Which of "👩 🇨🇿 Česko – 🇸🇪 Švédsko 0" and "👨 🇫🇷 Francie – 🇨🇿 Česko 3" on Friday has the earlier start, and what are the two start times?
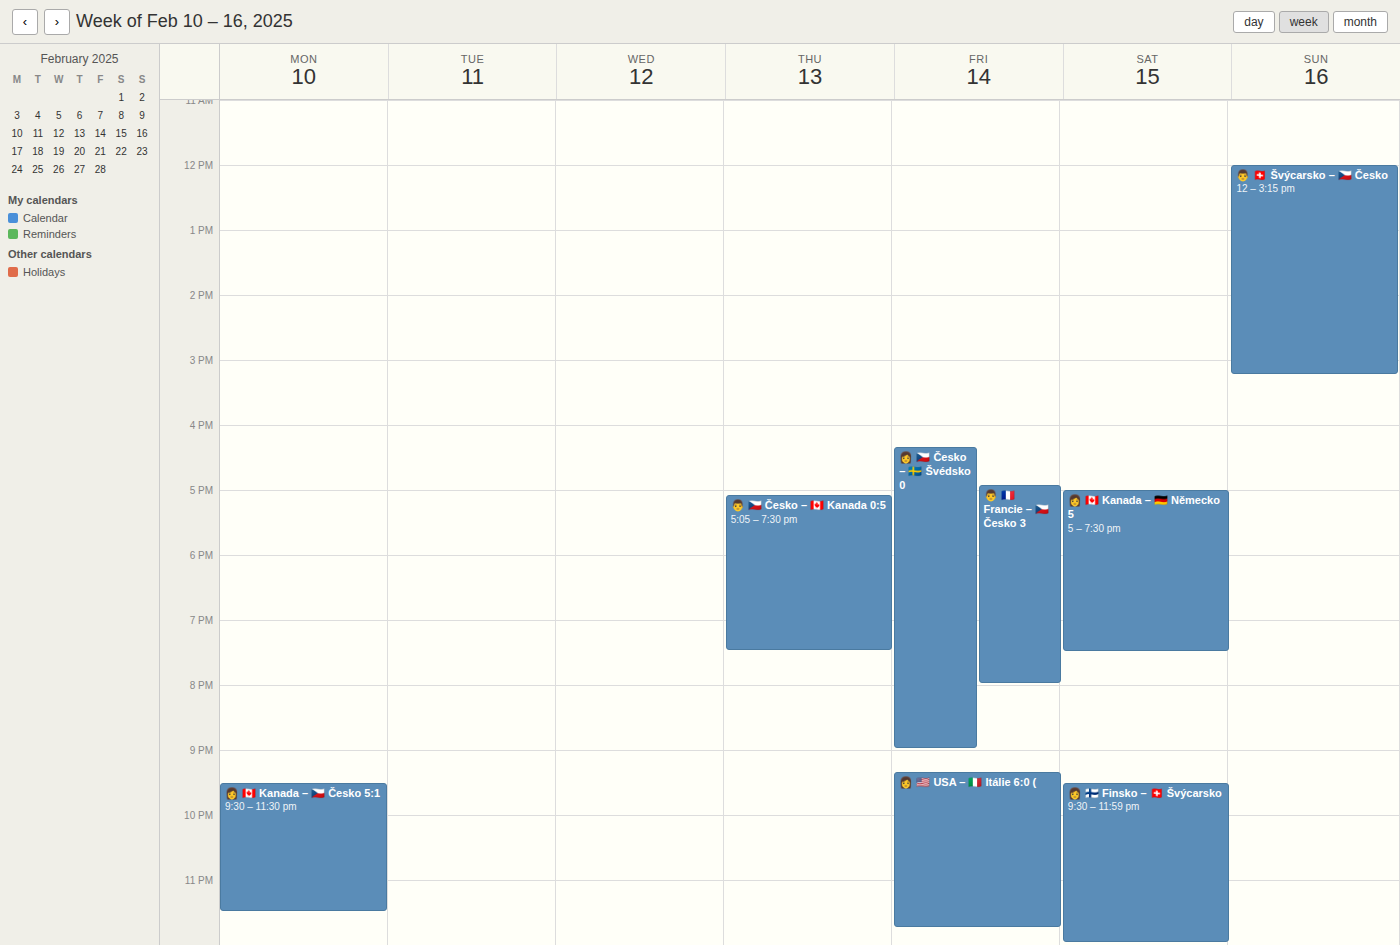
"👩 🇨🇿 Česko – 🇸🇪 Švédsko 0" 16:20; "👨 🇫🇷 Francie – 🇨🇿 Česko 3" 16:55.